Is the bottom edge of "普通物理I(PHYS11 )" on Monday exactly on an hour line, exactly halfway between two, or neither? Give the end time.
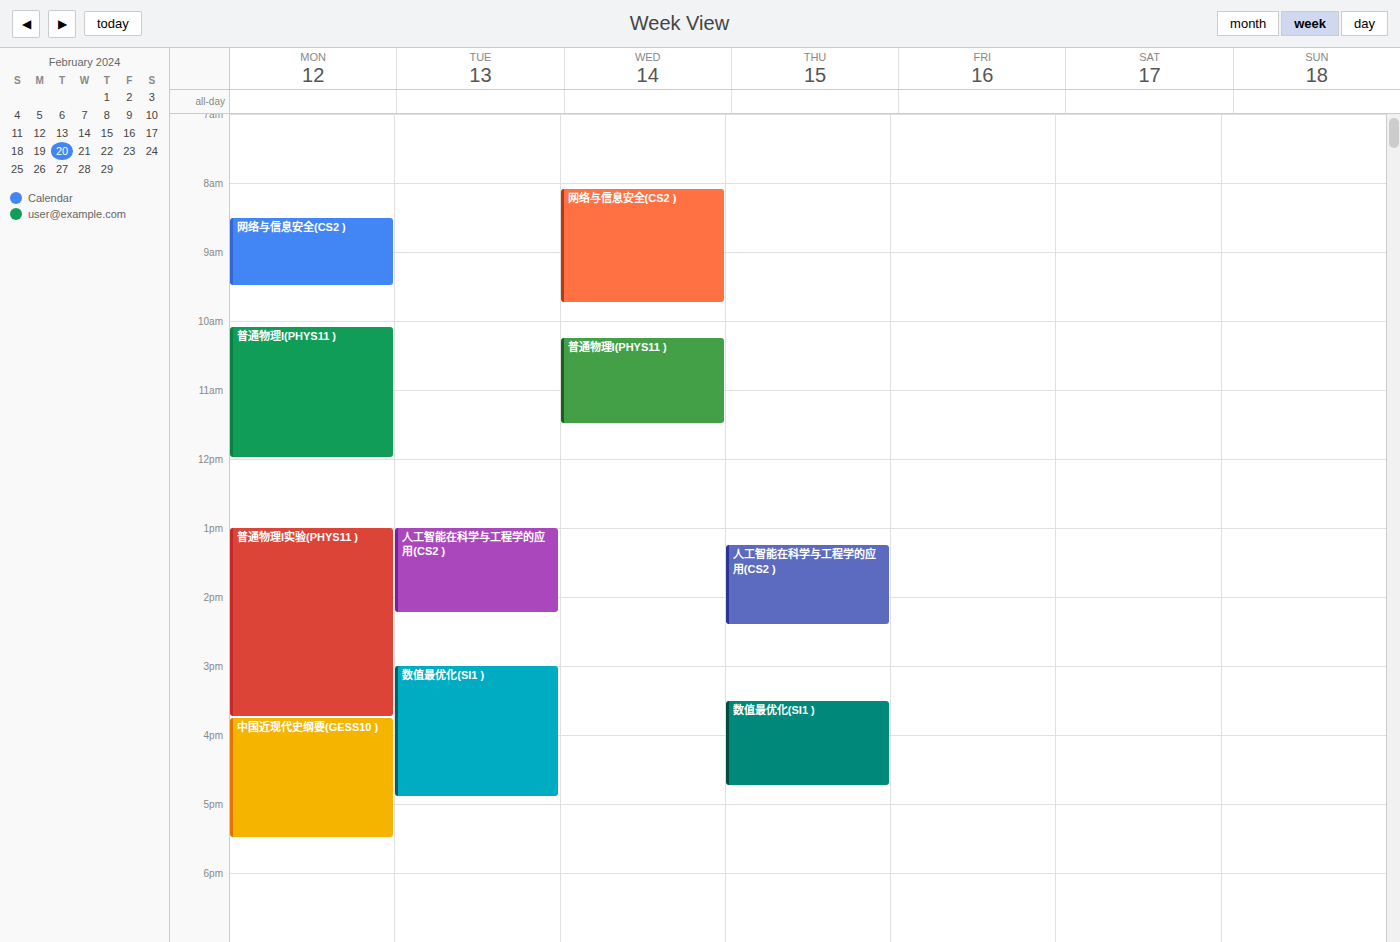
12:00 PM -- exactly on the 12 PM line.